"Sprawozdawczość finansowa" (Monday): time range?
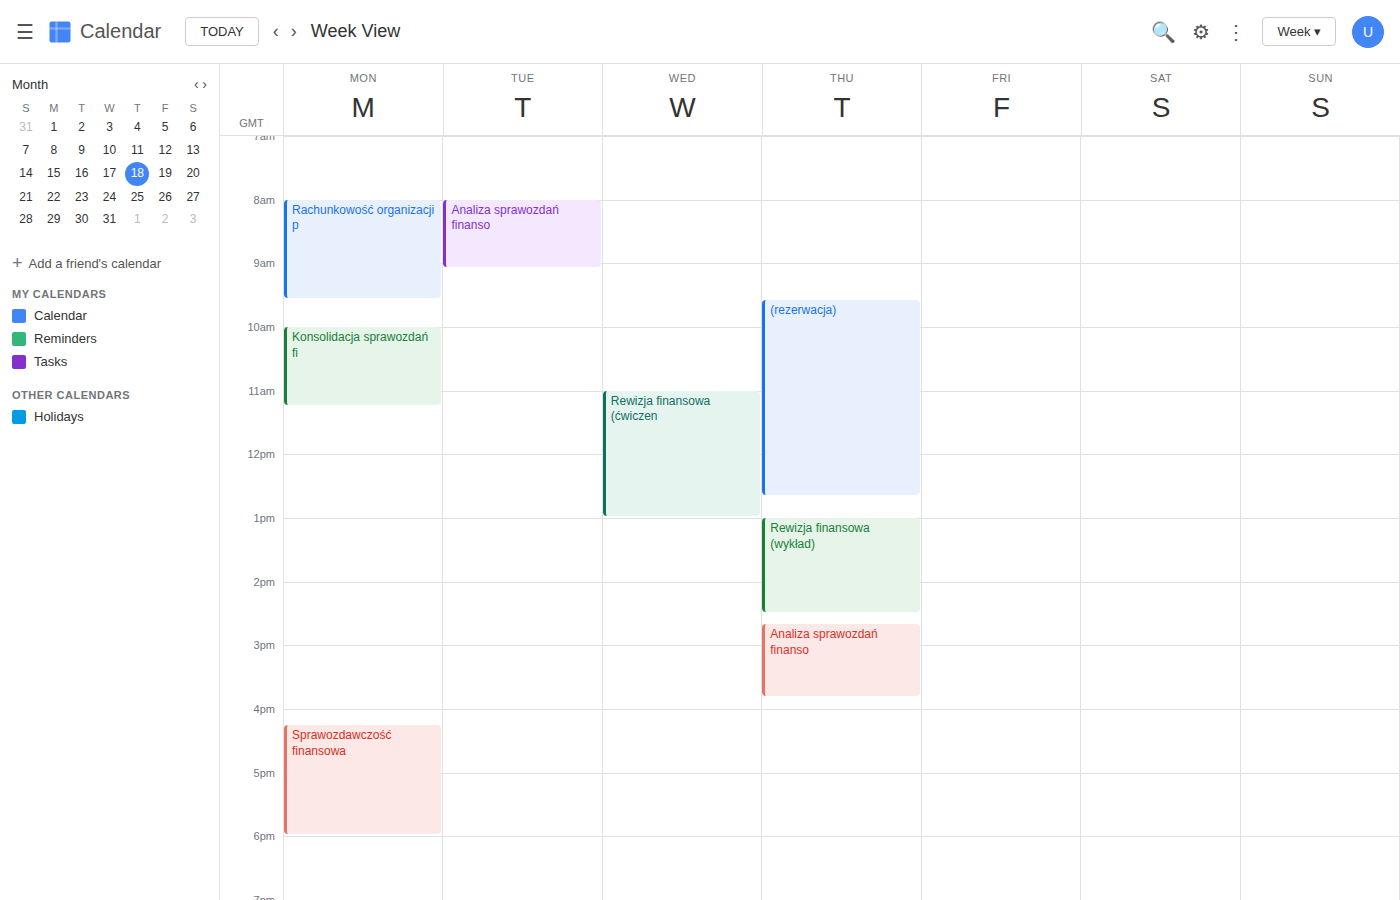
4:15 PM to 6:00 PM